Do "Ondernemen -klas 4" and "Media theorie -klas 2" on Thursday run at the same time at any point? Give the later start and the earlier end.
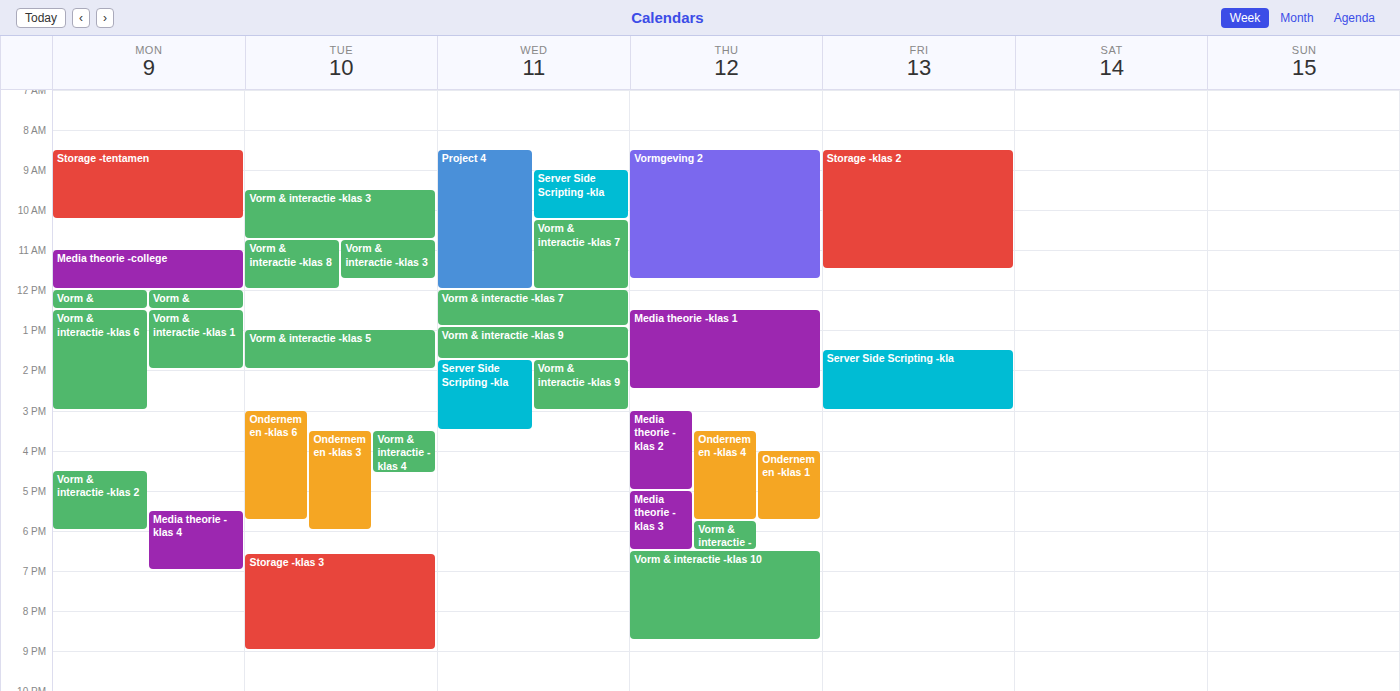
"Ondernemen -klas 4" starts at 3:30 PM, before "Media theorie -klas 2" ends at 5:00 PM -- they overlap.